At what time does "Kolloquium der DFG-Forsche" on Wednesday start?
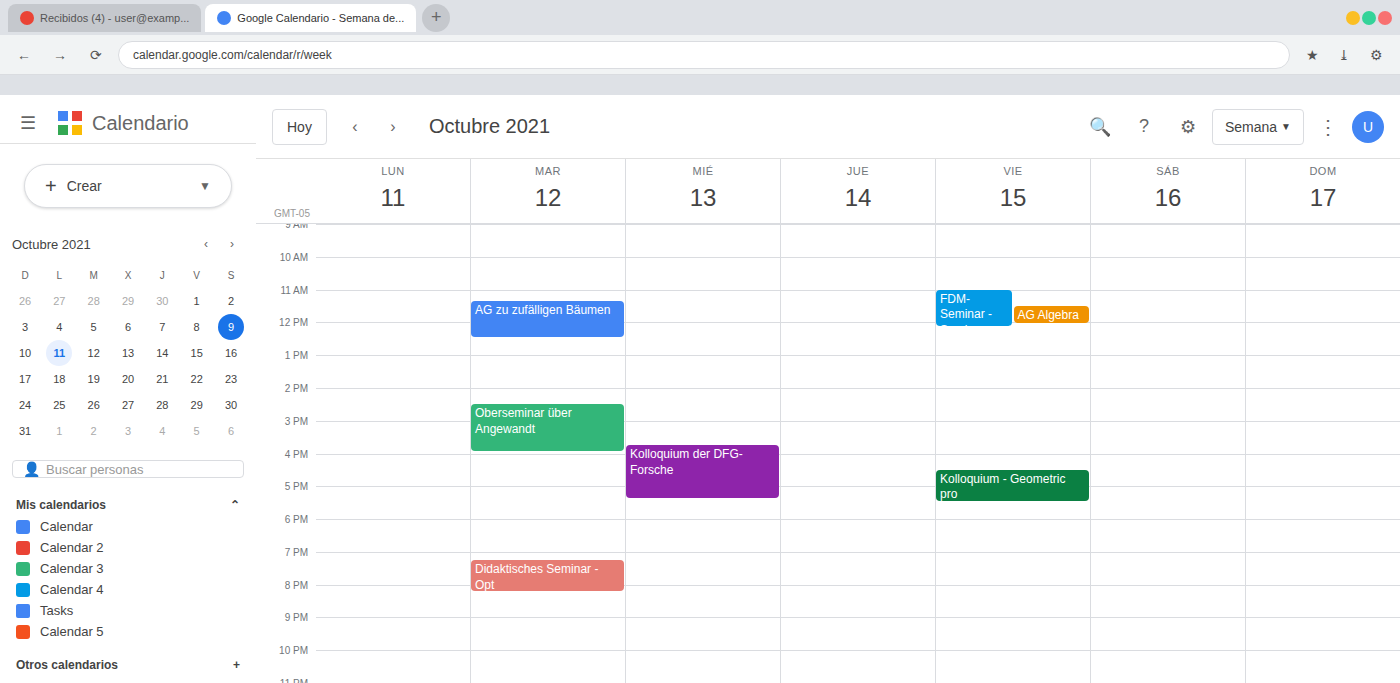
3:45 PM